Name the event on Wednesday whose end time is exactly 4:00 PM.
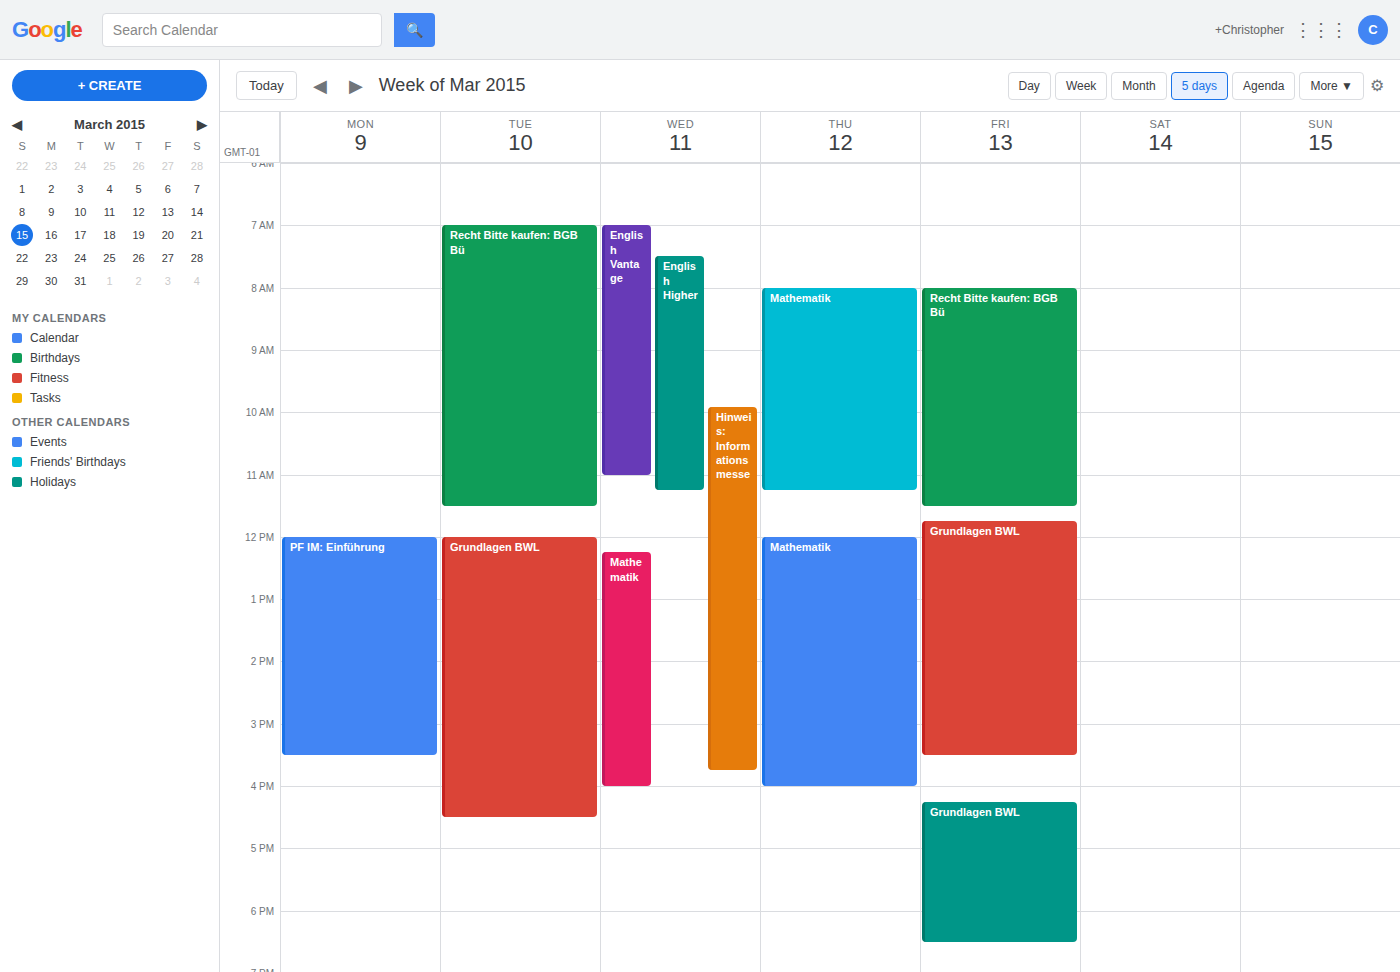
"Mathematik"